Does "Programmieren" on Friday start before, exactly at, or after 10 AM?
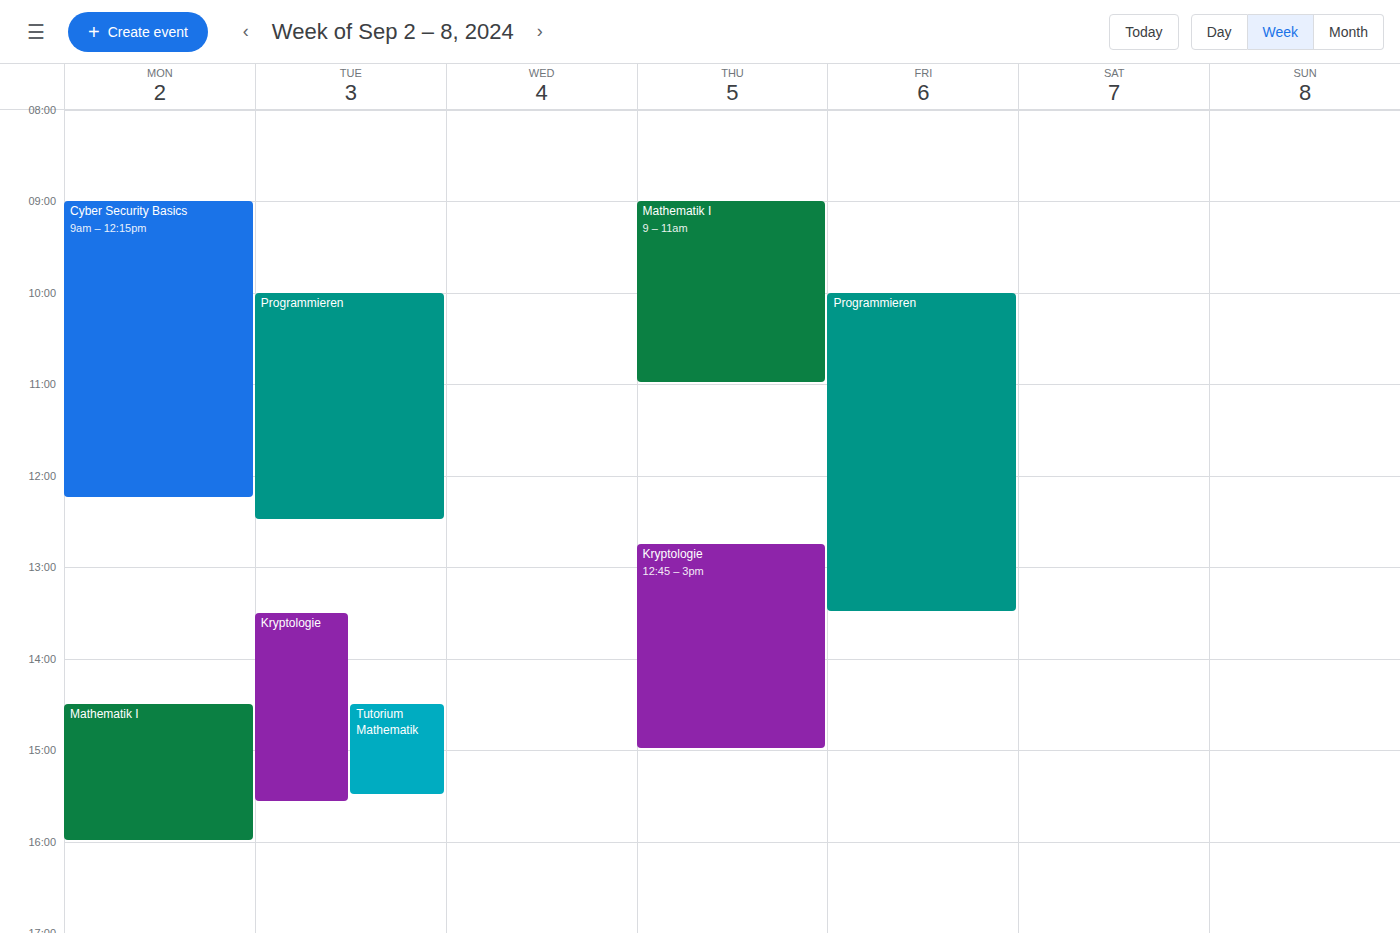
10:00 AM -- exactly at 10 AM, on the 10 AM line.